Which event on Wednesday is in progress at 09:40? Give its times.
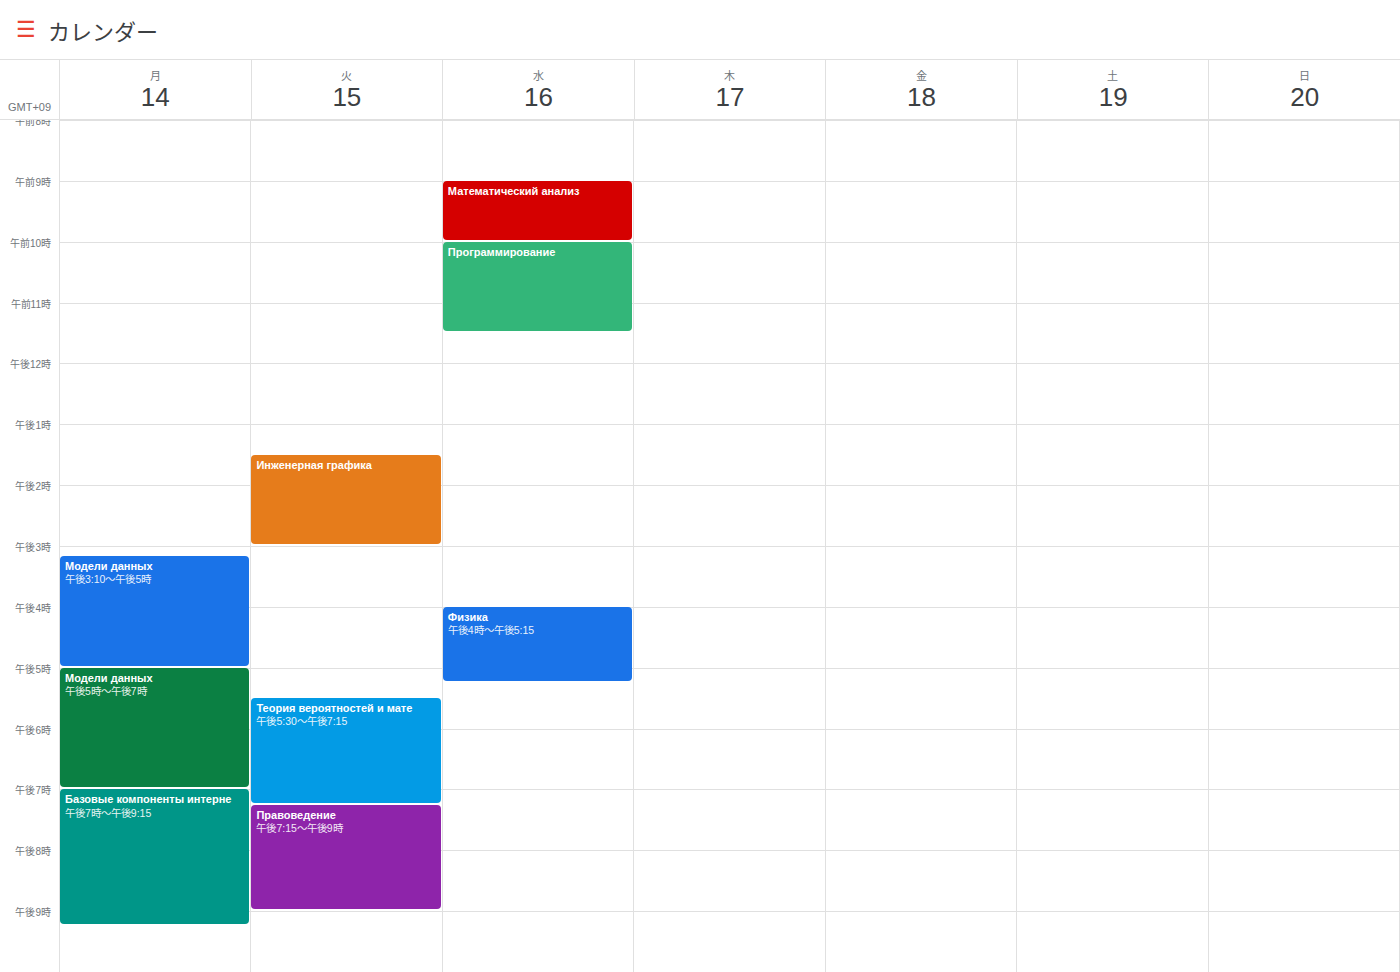
"Математический анализ", 09:00 to 10:00